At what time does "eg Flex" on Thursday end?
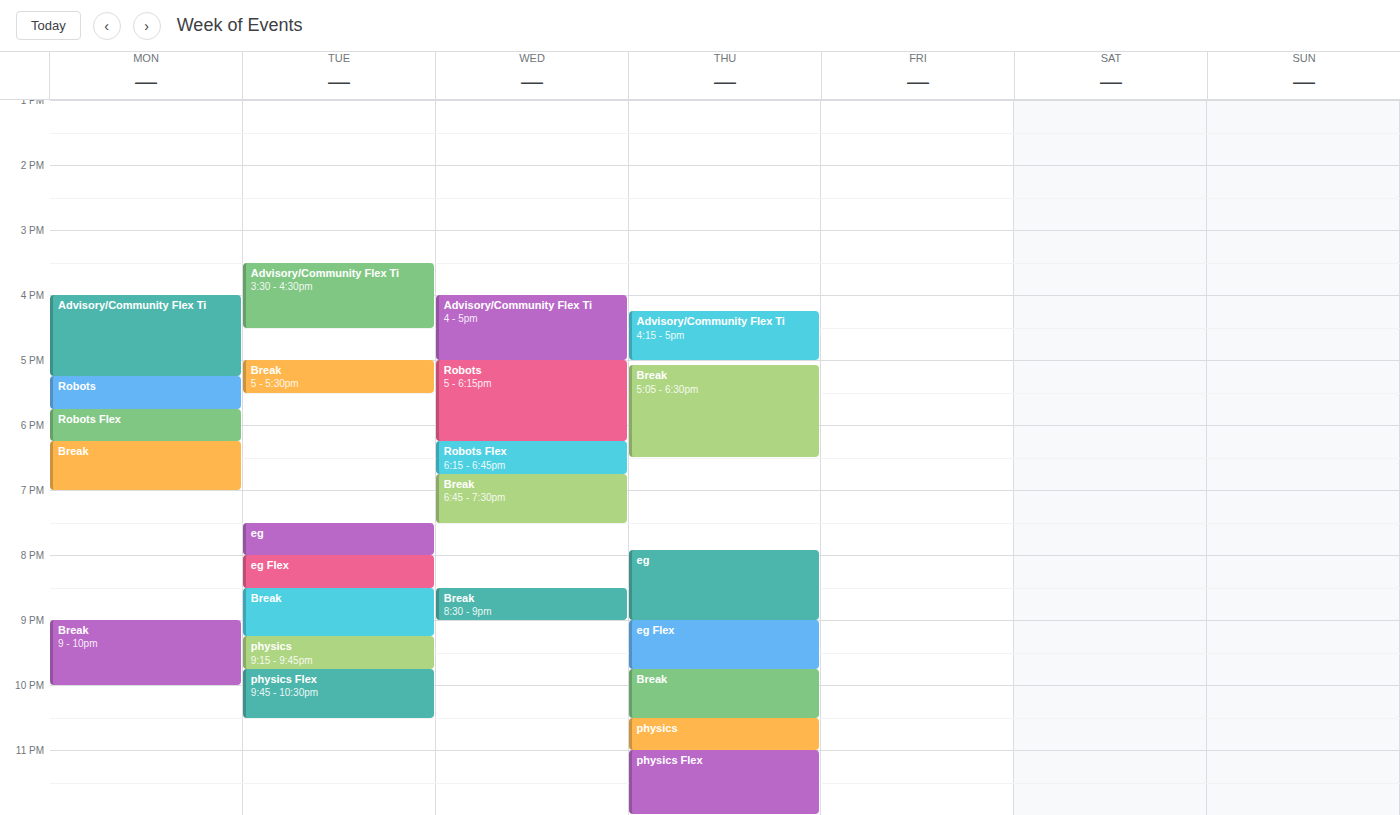
9:45 PM